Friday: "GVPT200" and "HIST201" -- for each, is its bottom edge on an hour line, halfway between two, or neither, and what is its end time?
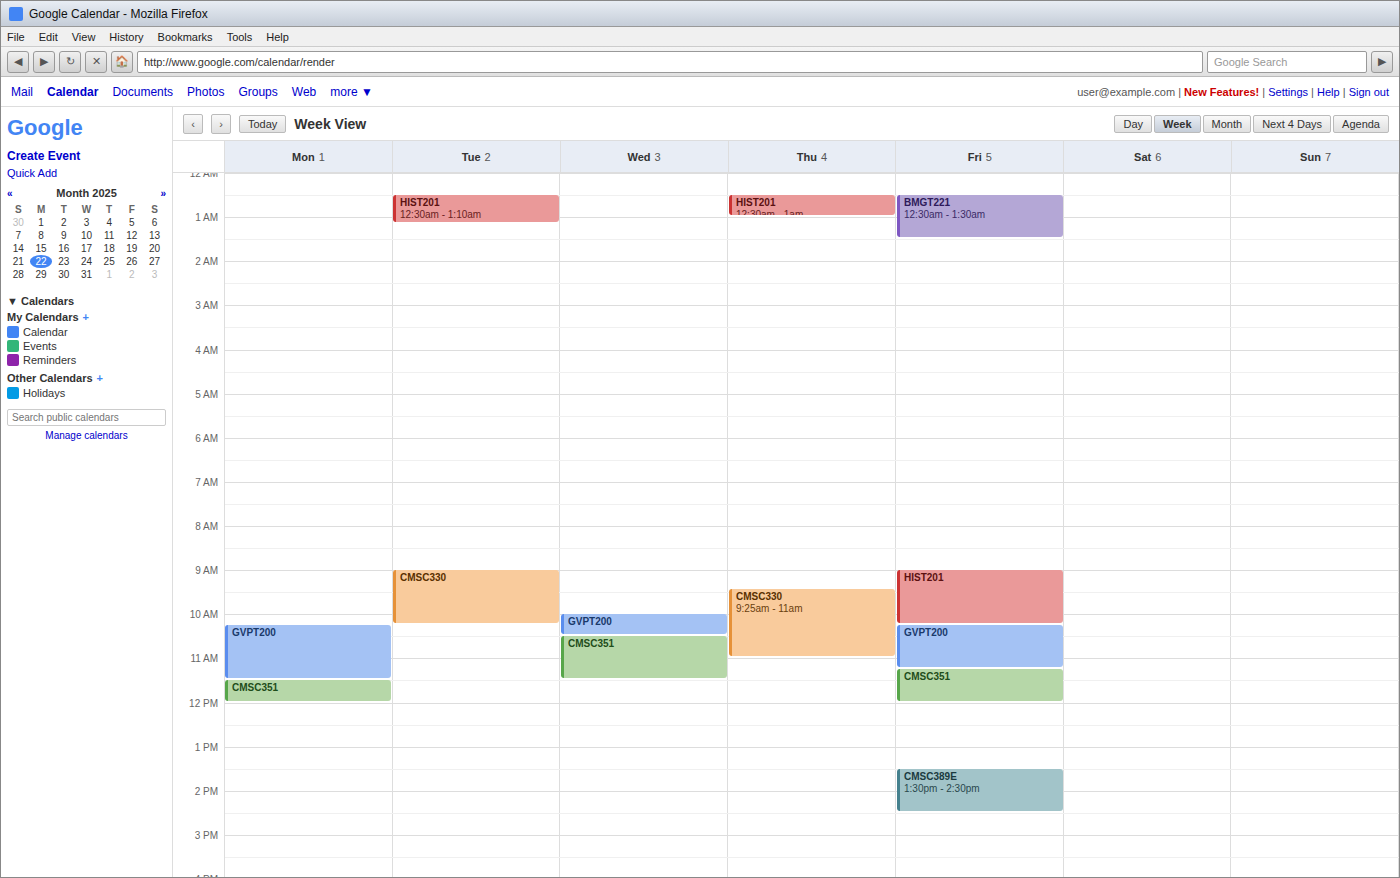
"GVPT200": 11:15, neither: a quarter of the way from the 11:00 line to the 12:00 line. "HIST201": 10:15, neither: a quarter of the way from the 10:00 line to the 11:00 line.